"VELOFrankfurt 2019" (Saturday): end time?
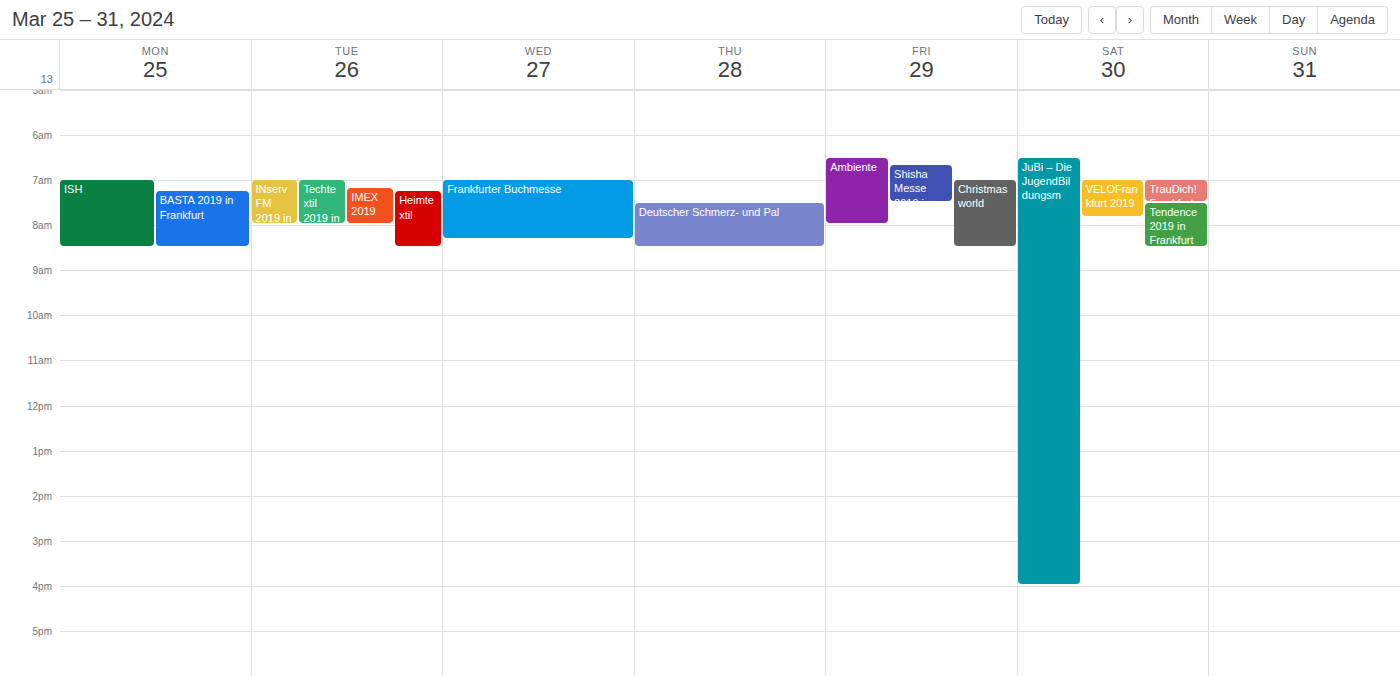
07:50